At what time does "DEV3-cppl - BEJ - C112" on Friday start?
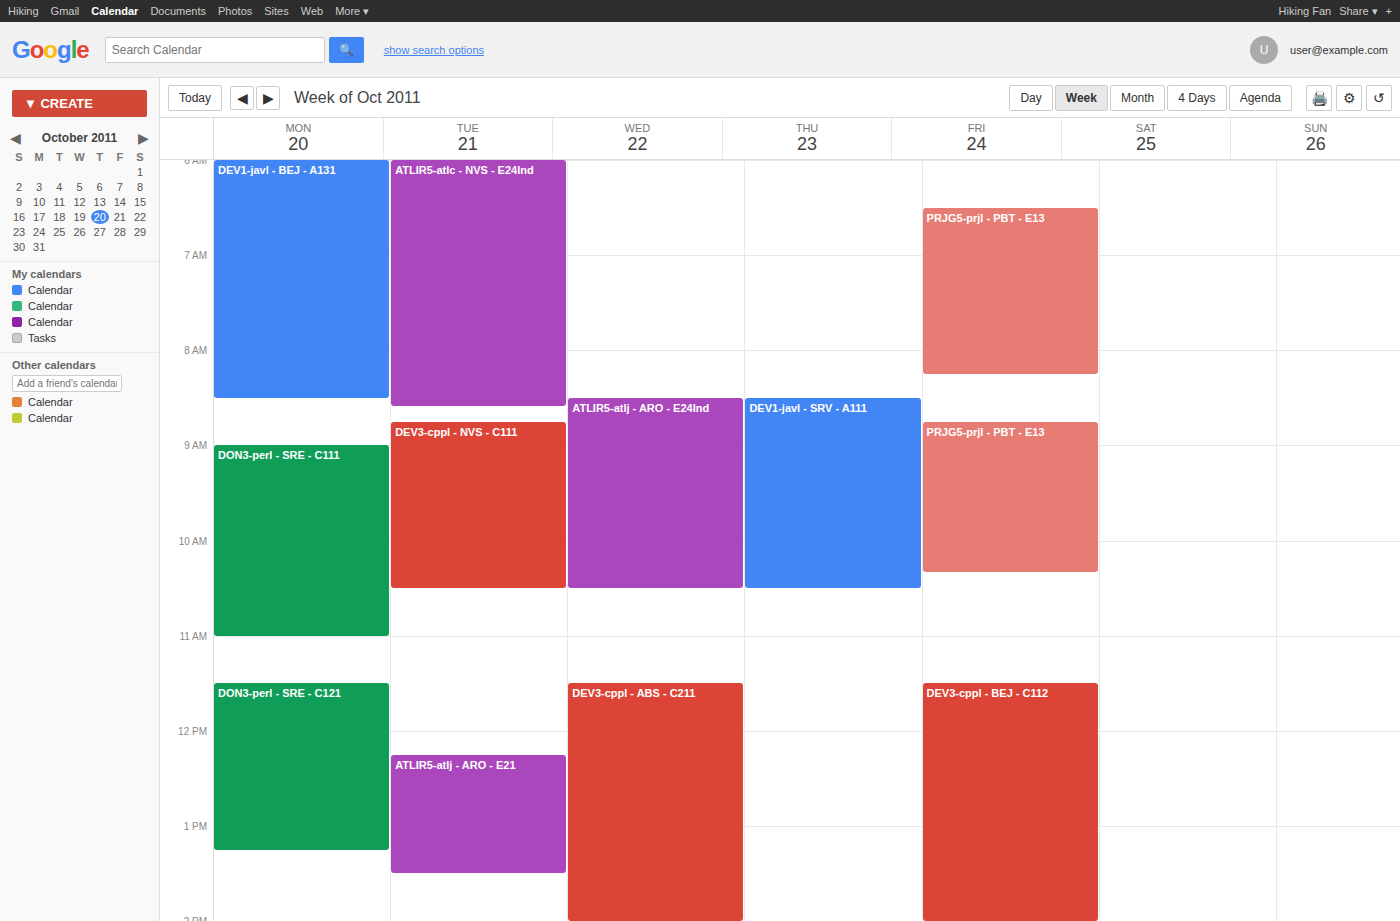
11:30 AM